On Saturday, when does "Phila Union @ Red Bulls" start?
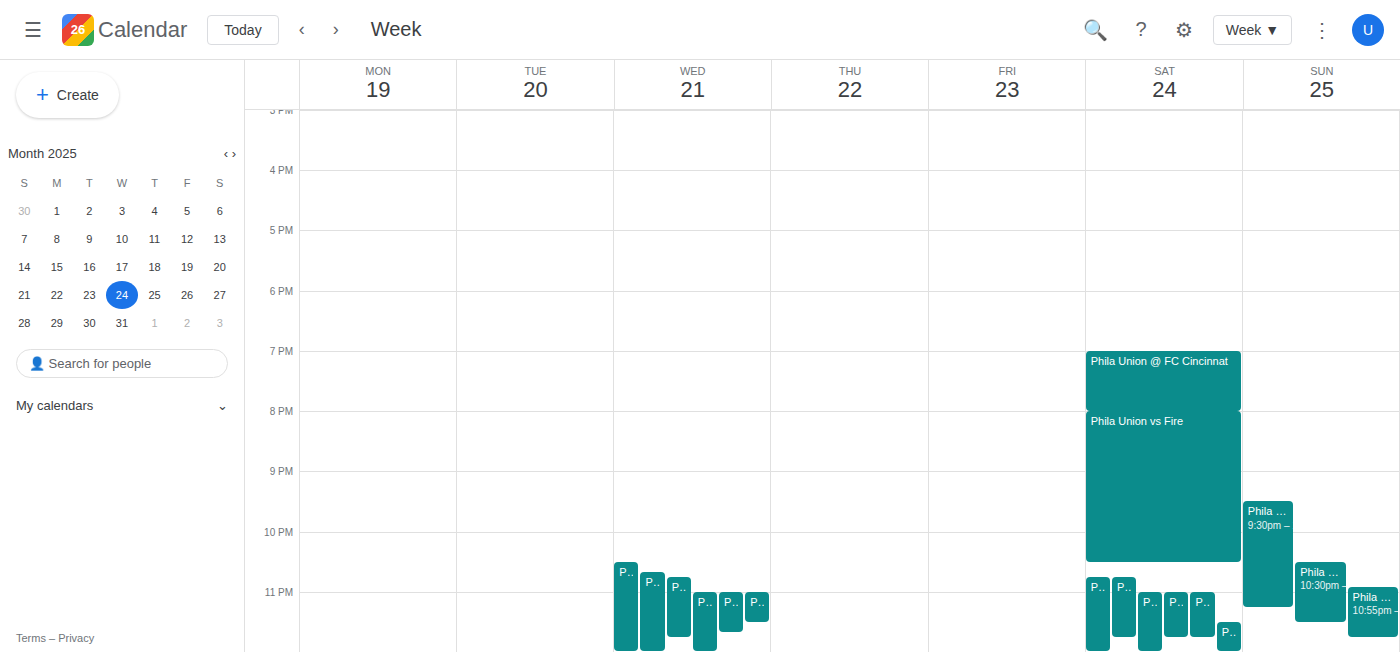
11:00 PM